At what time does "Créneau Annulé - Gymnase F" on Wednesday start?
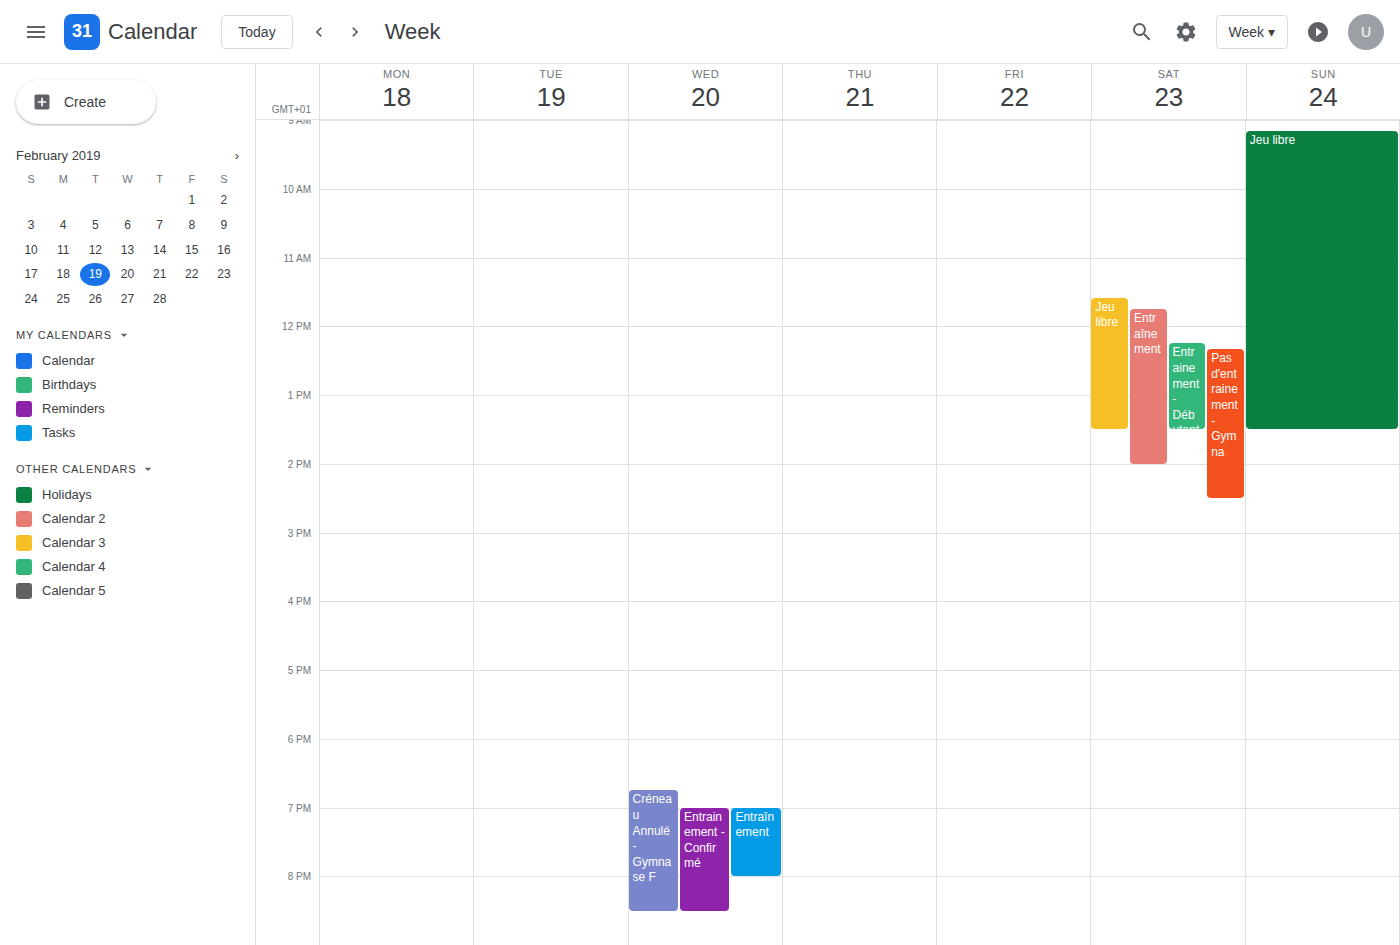
6:45 PM